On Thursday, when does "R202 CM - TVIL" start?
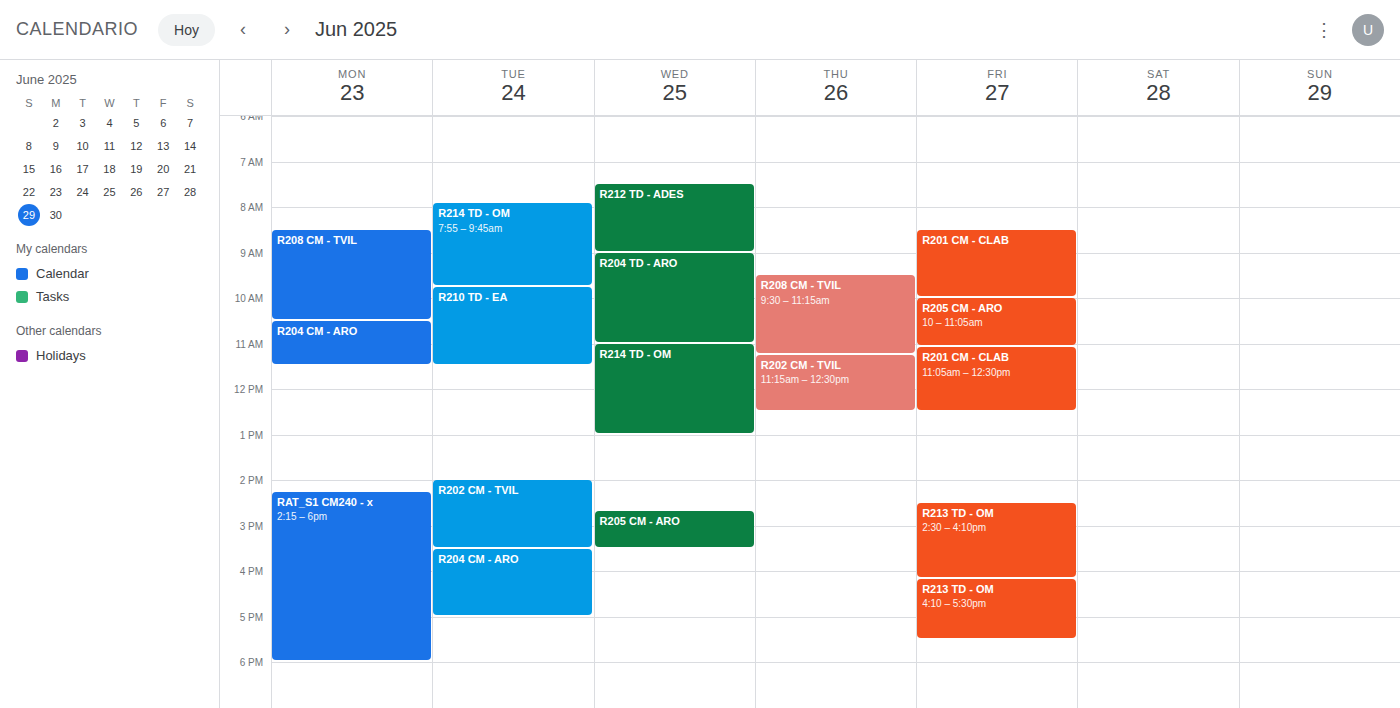
11:15 AM